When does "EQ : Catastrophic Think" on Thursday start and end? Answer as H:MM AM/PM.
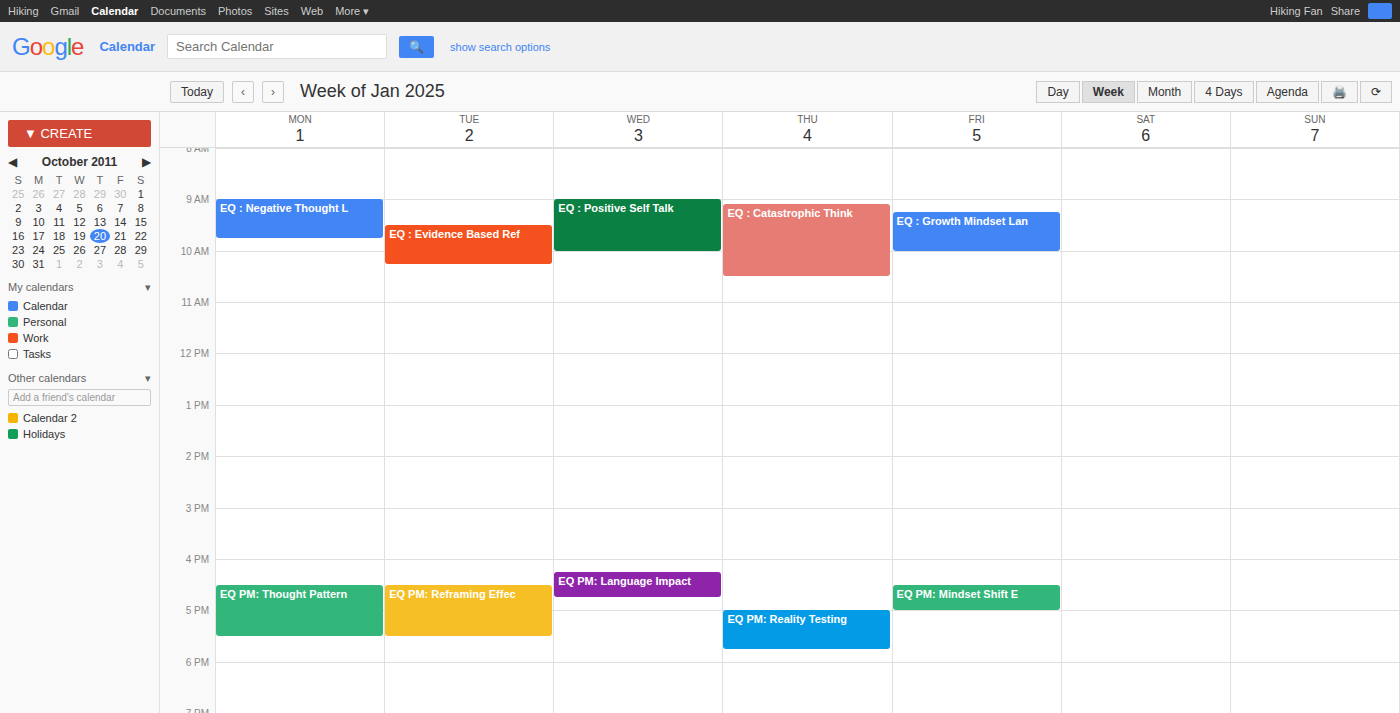
9:05 AM to 10:30 AM